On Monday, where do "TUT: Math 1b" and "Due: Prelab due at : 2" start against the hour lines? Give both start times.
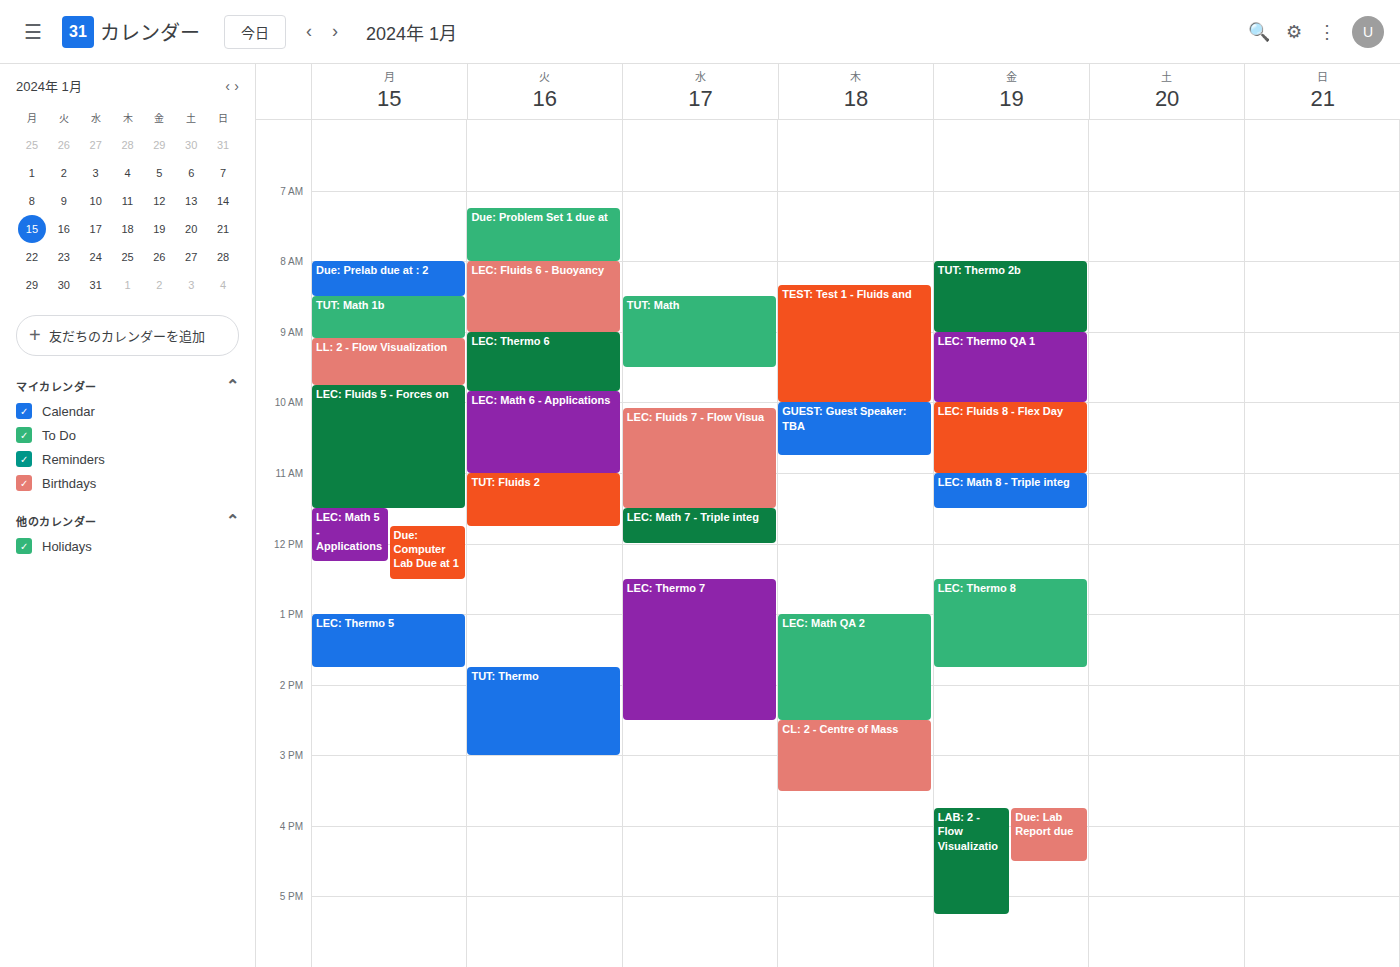
"TUT: Math 1b": 8:30 AM, halfway between the 8 AM and 9 AM lines. "Due: Prelab due at : 2": 8:00 AM, exactly on the 8 AM line.